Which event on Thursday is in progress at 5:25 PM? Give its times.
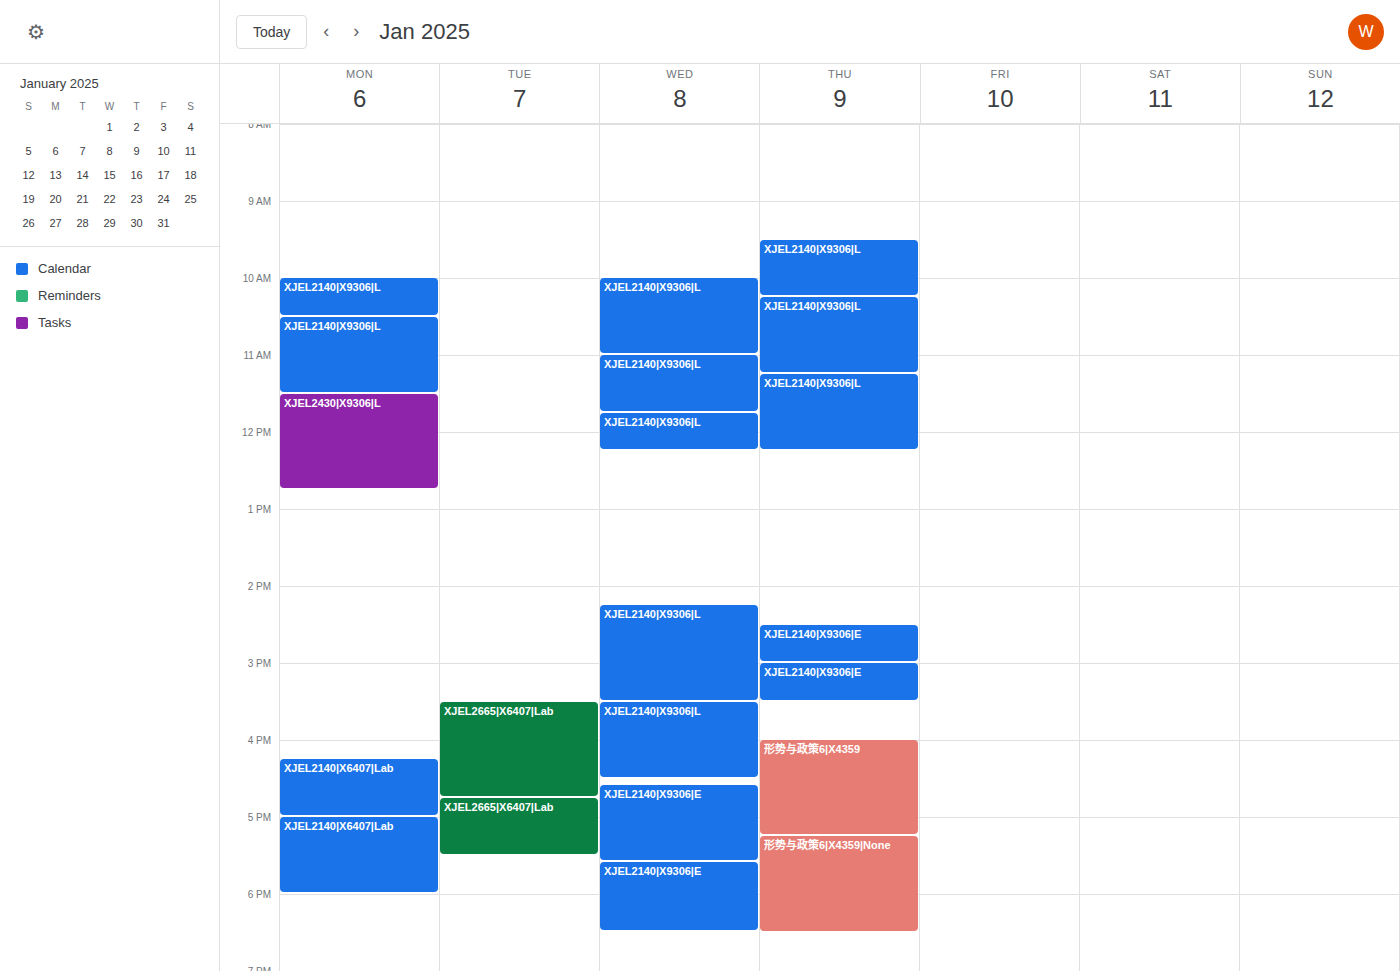
"形势与政策6|X4359|None", 5:15 PM to 6:30 PM